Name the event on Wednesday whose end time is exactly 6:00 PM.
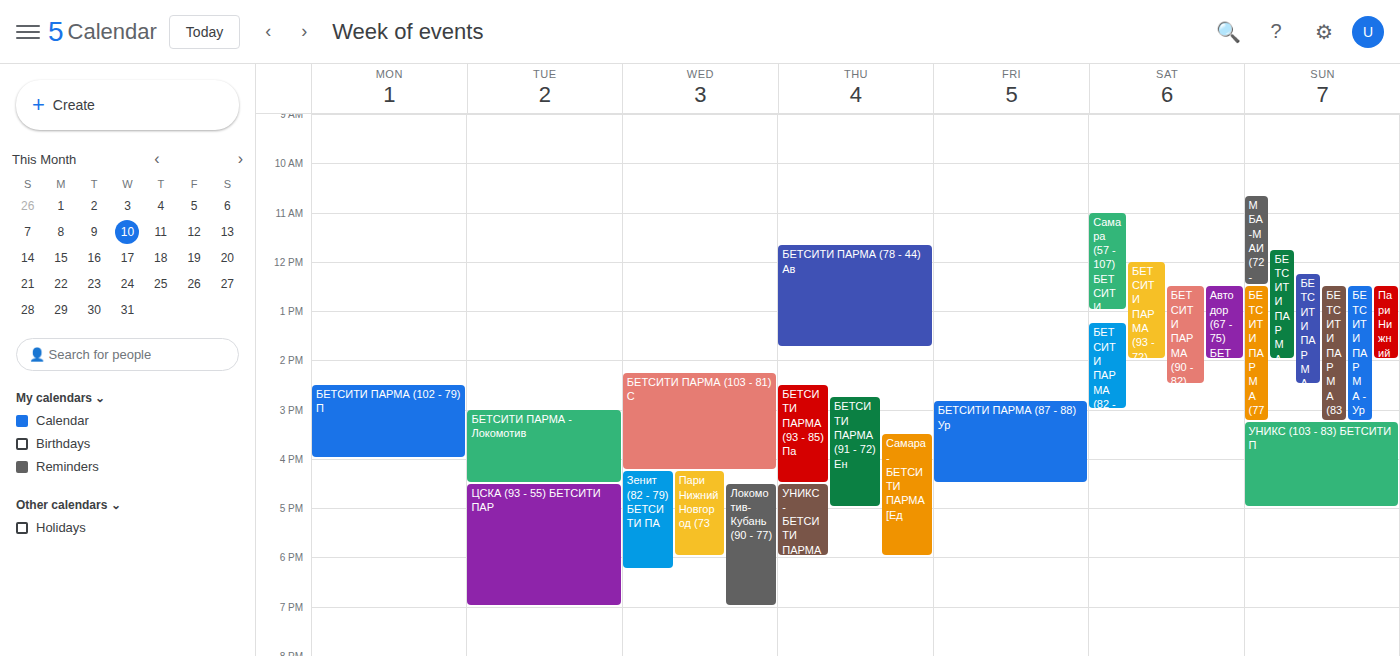
"Пари Нижний Новгород (73"